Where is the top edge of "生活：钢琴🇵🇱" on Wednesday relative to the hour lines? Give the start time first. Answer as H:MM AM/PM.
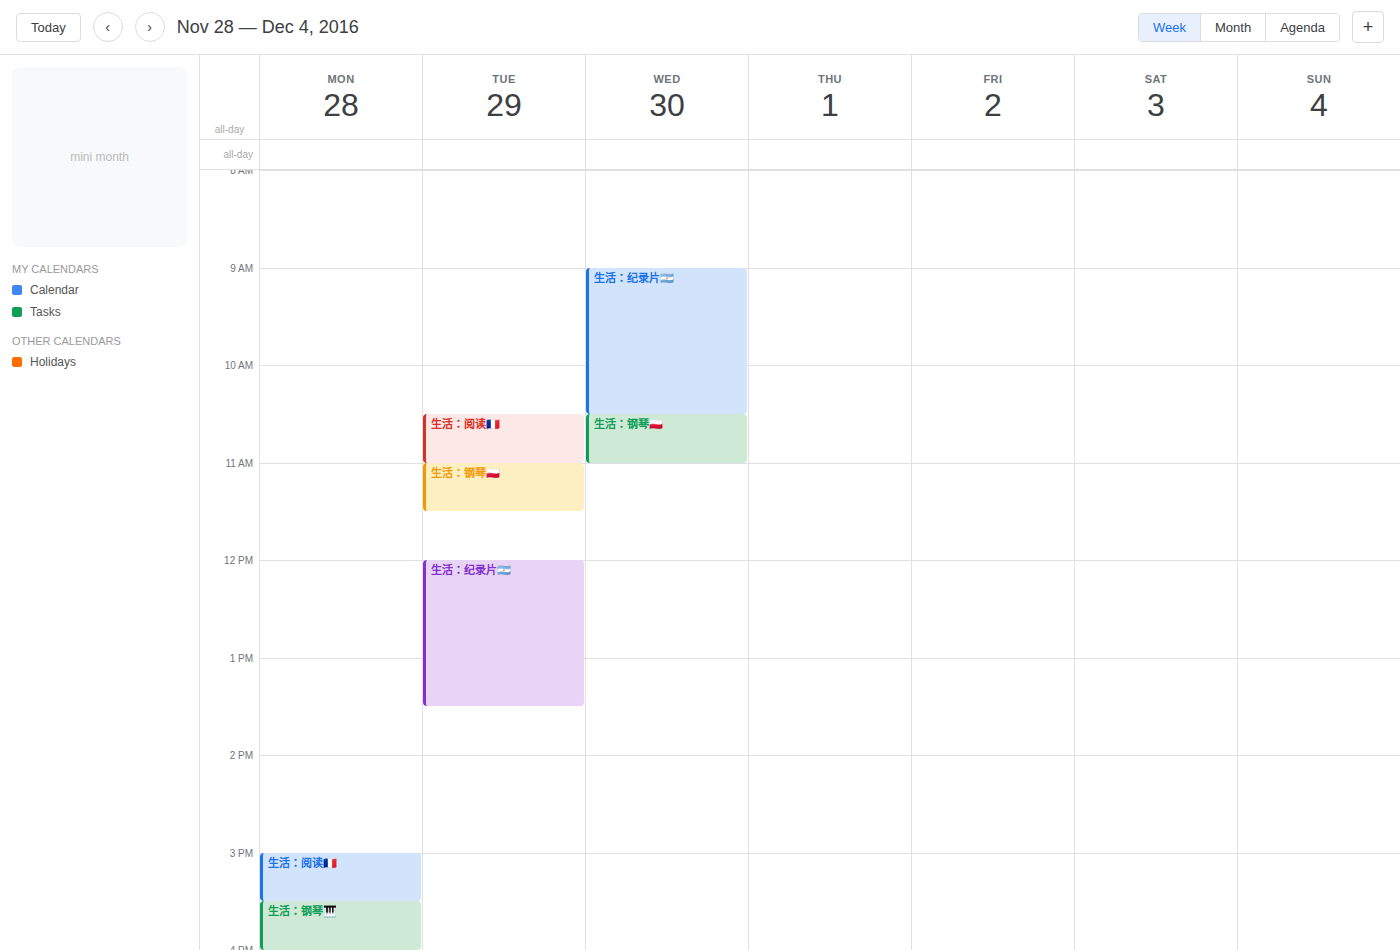
10:30 AM -- halfway between the 10 AM and 11 AM lines.